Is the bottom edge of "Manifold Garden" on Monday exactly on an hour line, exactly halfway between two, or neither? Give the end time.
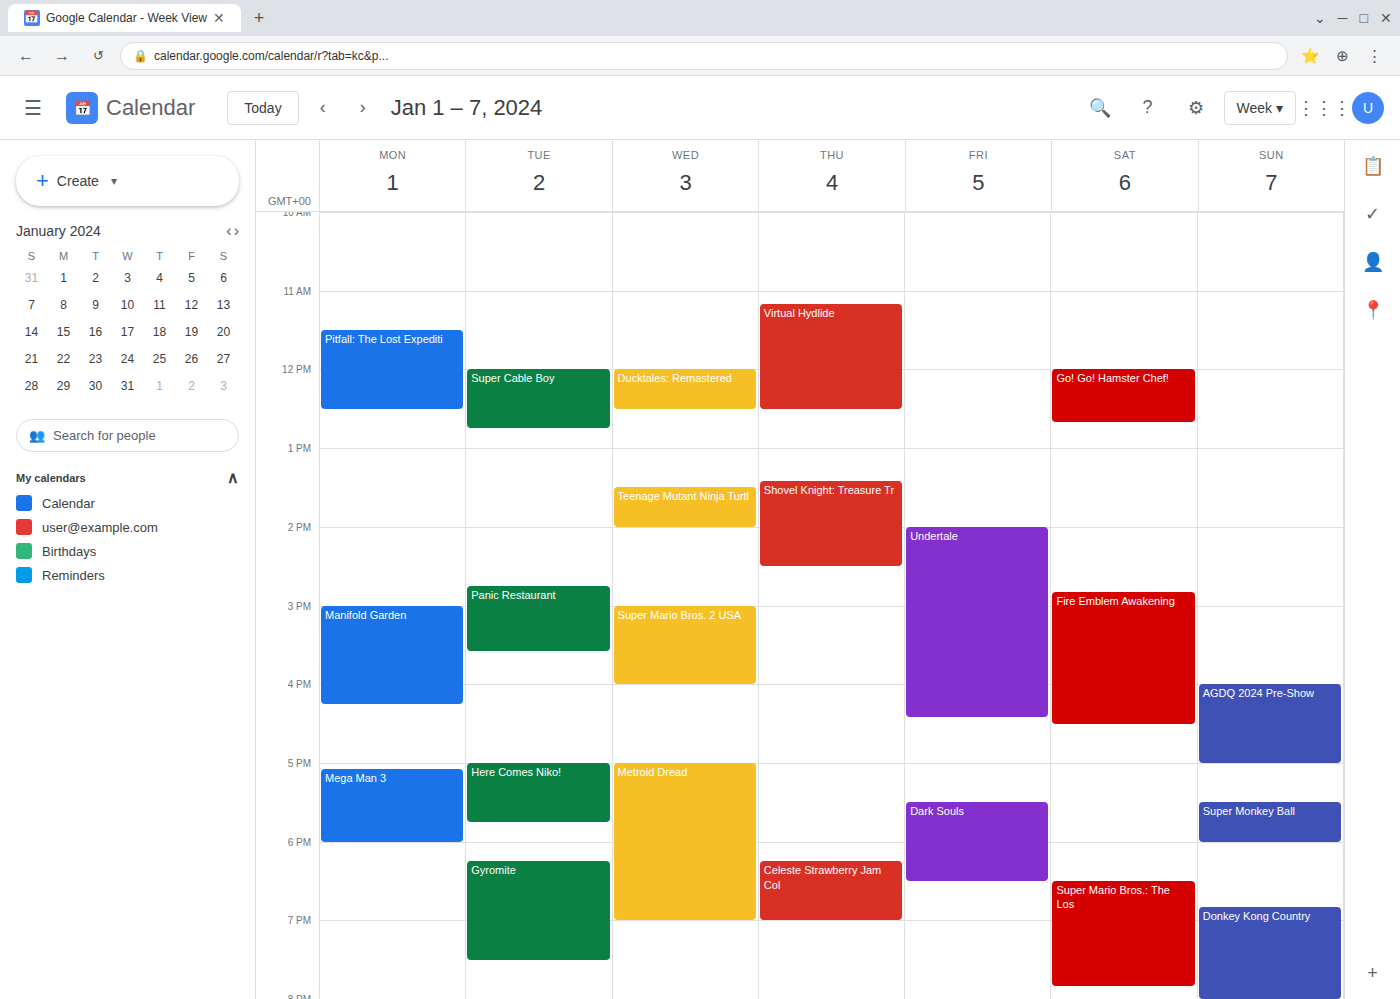
4:15 PM -- neither: a quarter of the way from the 4 PM line to the 5 PM line.